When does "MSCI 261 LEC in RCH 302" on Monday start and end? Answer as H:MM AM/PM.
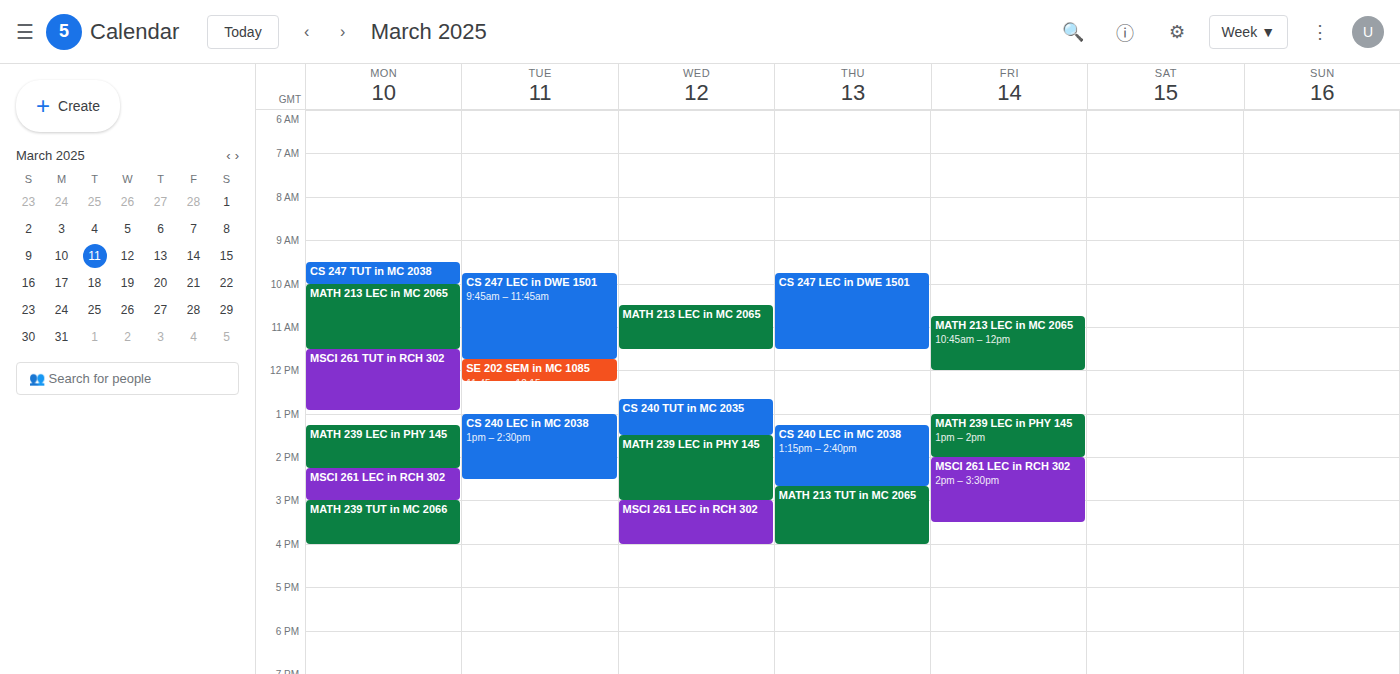
2:15 PM to 3:00 PM